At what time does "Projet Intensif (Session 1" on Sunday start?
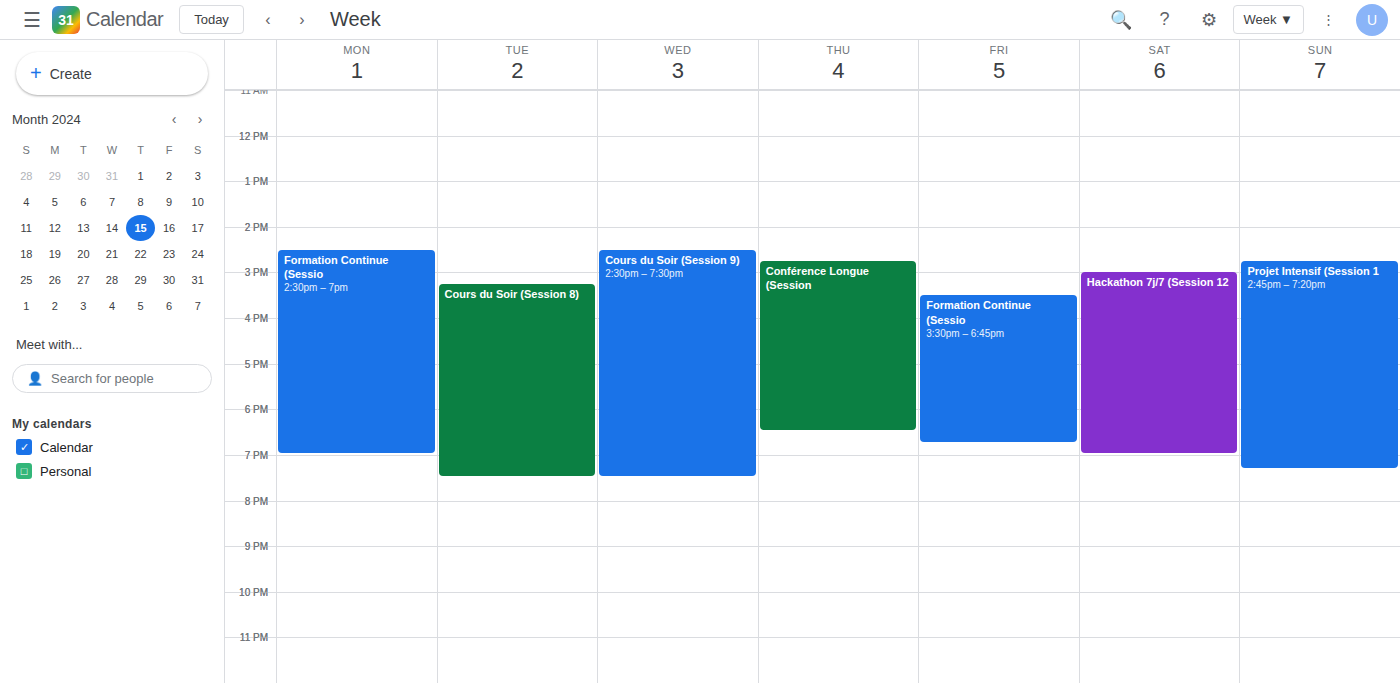
2:45 PM